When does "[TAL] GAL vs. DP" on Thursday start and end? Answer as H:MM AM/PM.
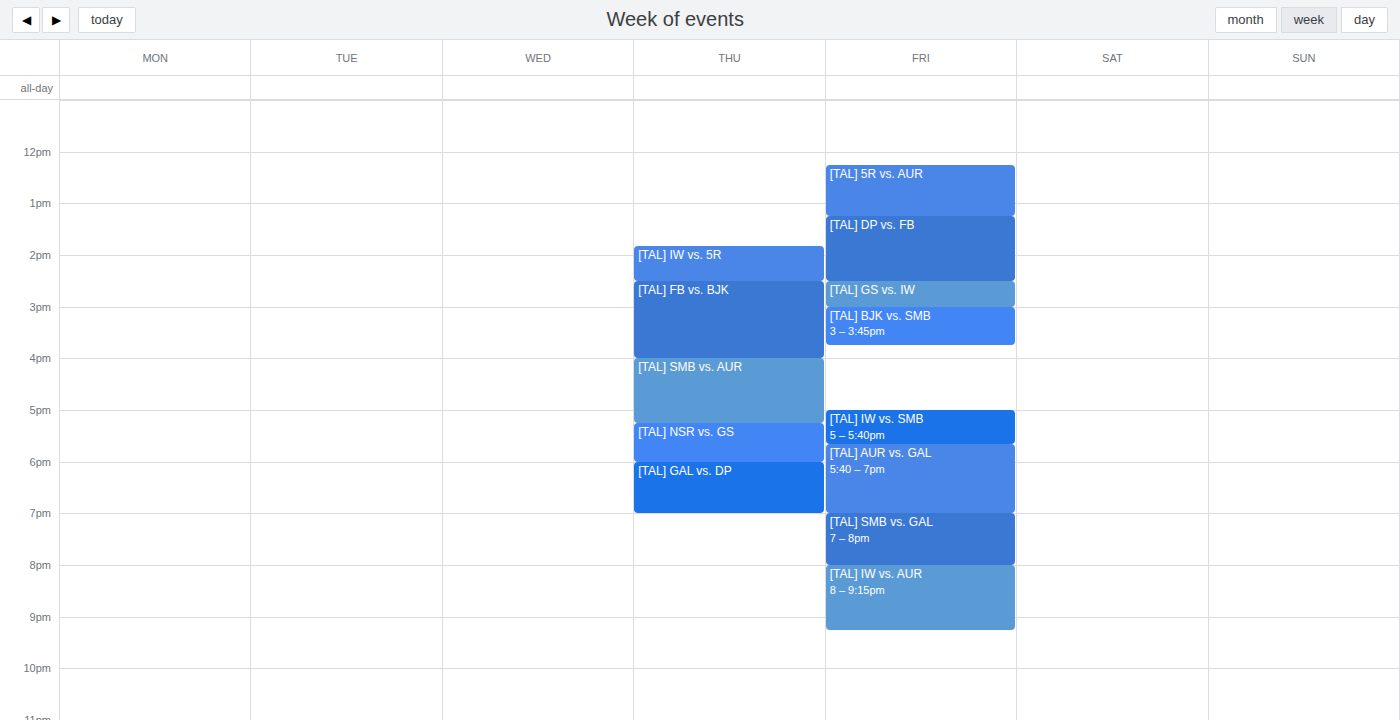
6:00 PM to 7:00 PM